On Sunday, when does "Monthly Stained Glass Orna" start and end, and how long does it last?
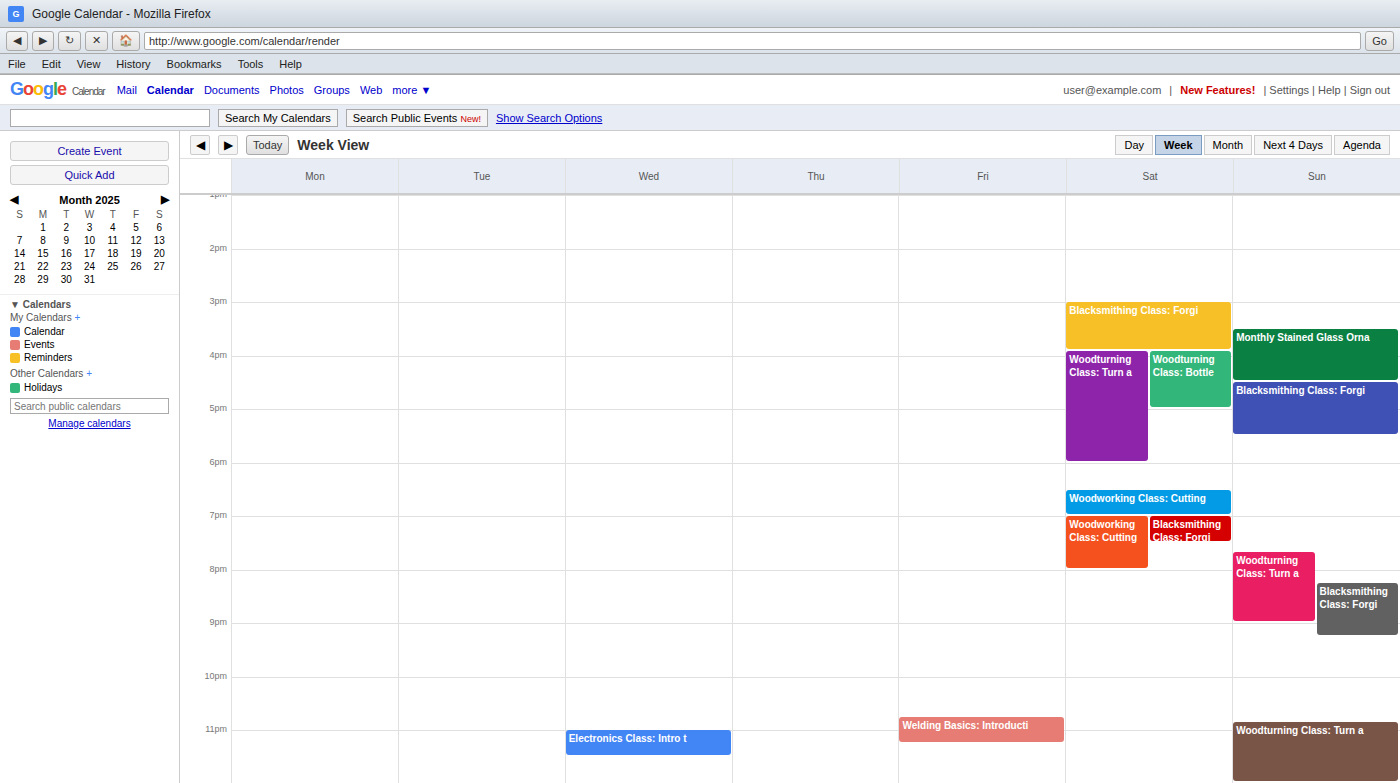
3:30 PM to 4:30 PM, 1 hour